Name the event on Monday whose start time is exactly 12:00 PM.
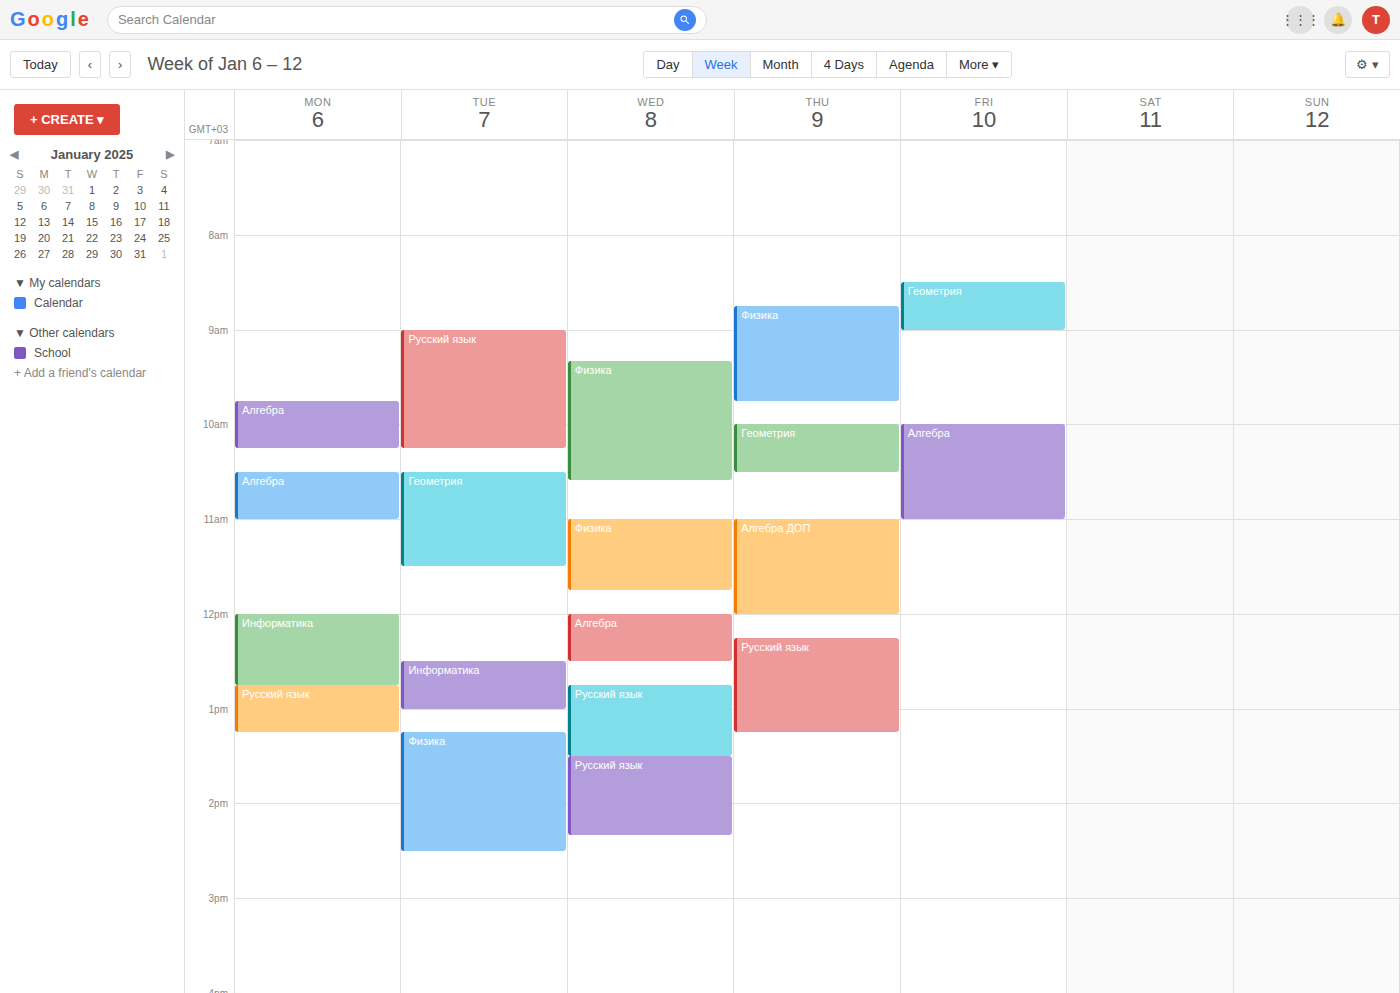
"Информатика"